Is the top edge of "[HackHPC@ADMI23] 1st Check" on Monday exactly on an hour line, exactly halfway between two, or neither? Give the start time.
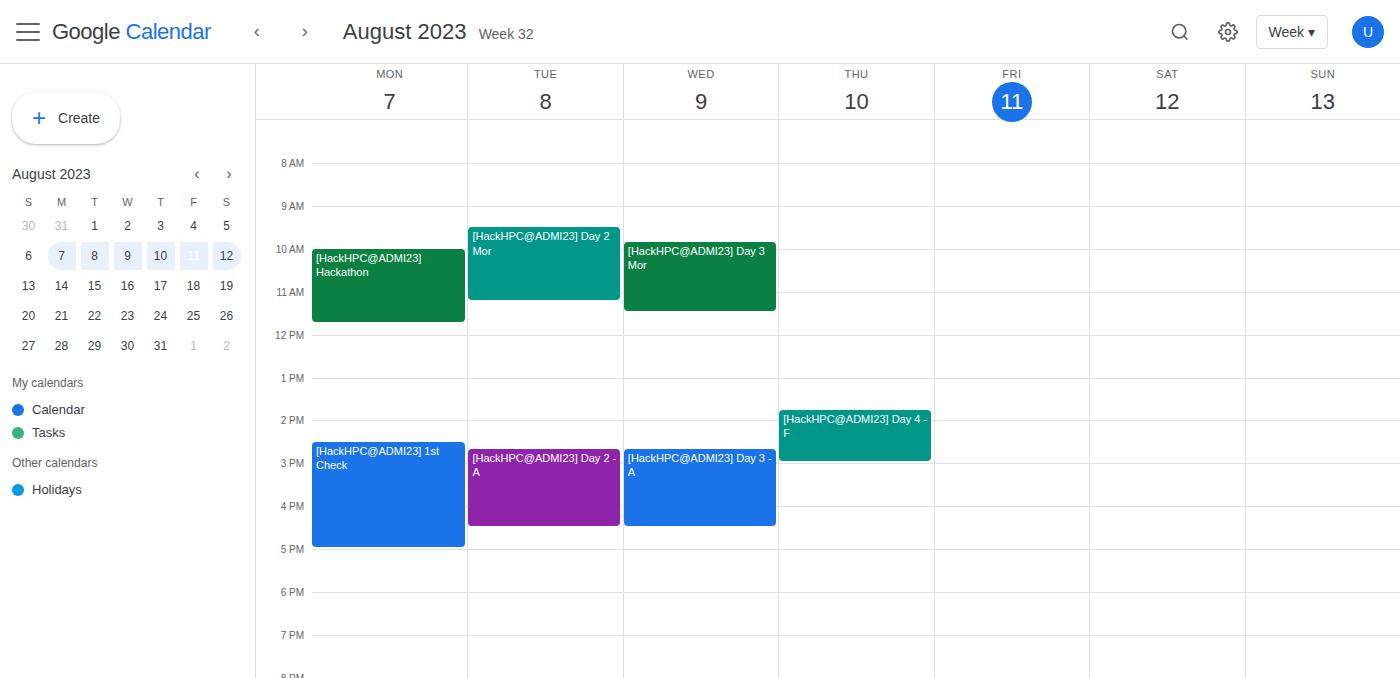
2:30 PM -- halfway between the 2 PM and 3 PM lines.